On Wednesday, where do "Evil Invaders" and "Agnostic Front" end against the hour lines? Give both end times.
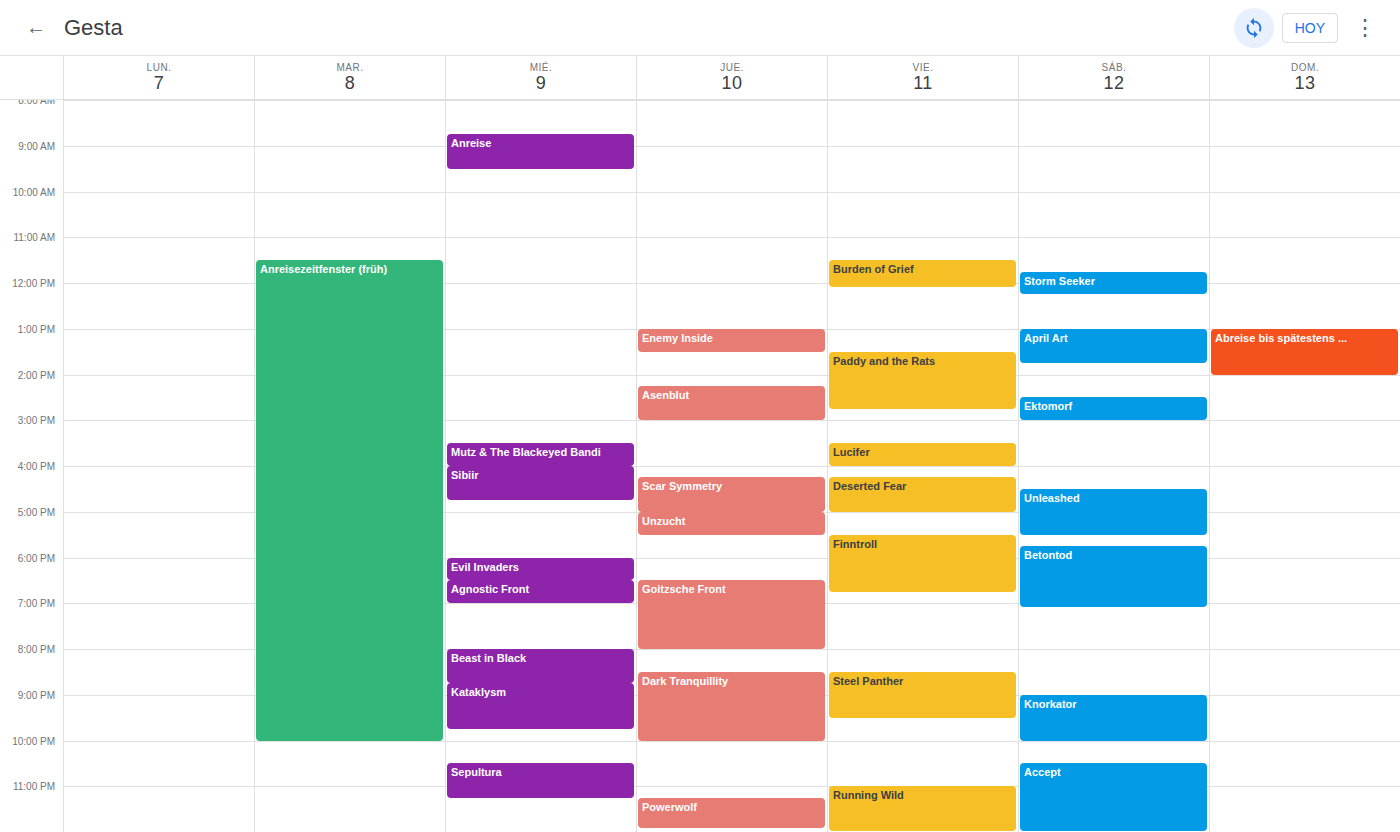
"Evil Invaders": 6:30 PM, halfway between the 6 PM and 7 PM lines. "Agnostic Front": 7:00 PM, exactly on the 7 PM line.